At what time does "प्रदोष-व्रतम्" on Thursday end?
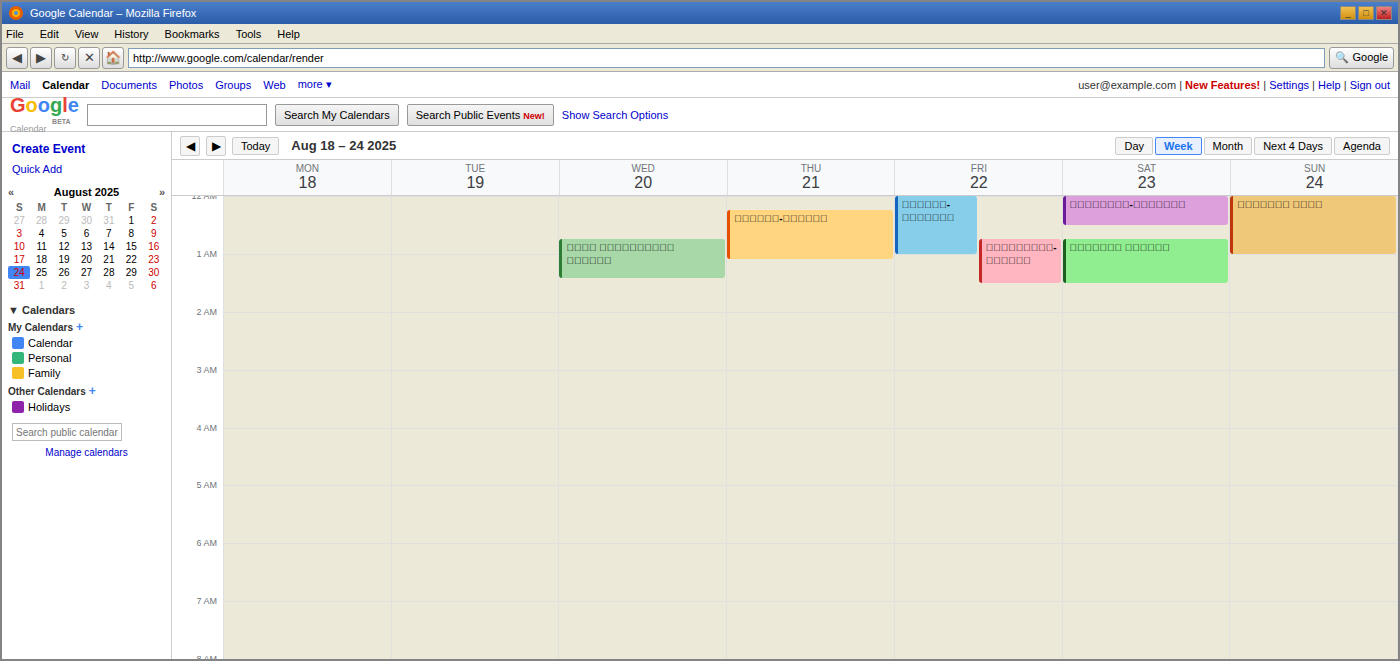
1:05 AM